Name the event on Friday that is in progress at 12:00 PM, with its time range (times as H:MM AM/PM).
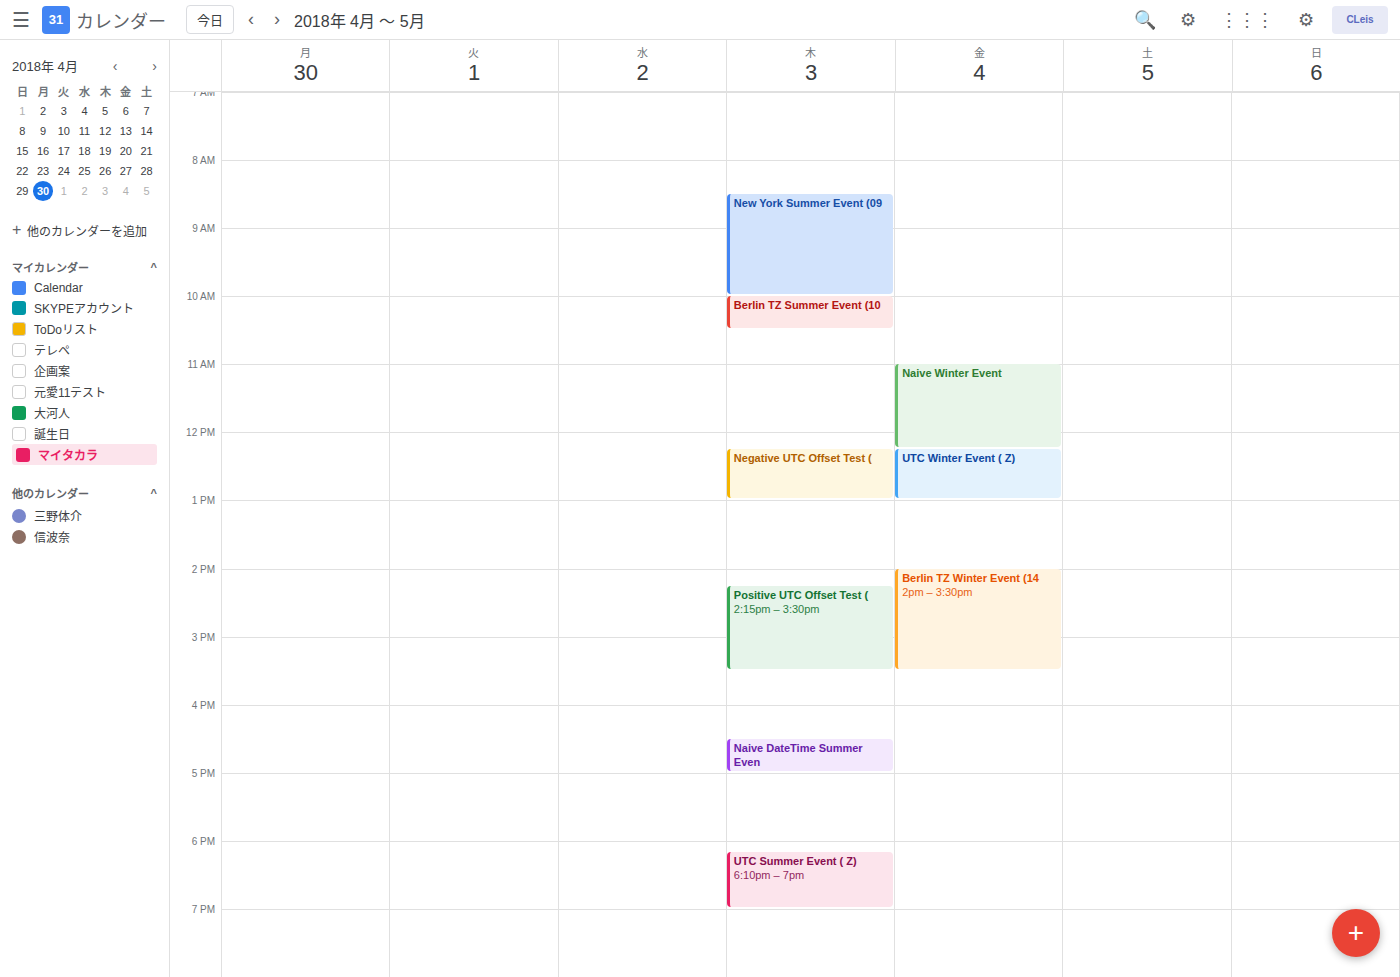
"Naive Winter Event", 11:00 AM to 12:15 PM